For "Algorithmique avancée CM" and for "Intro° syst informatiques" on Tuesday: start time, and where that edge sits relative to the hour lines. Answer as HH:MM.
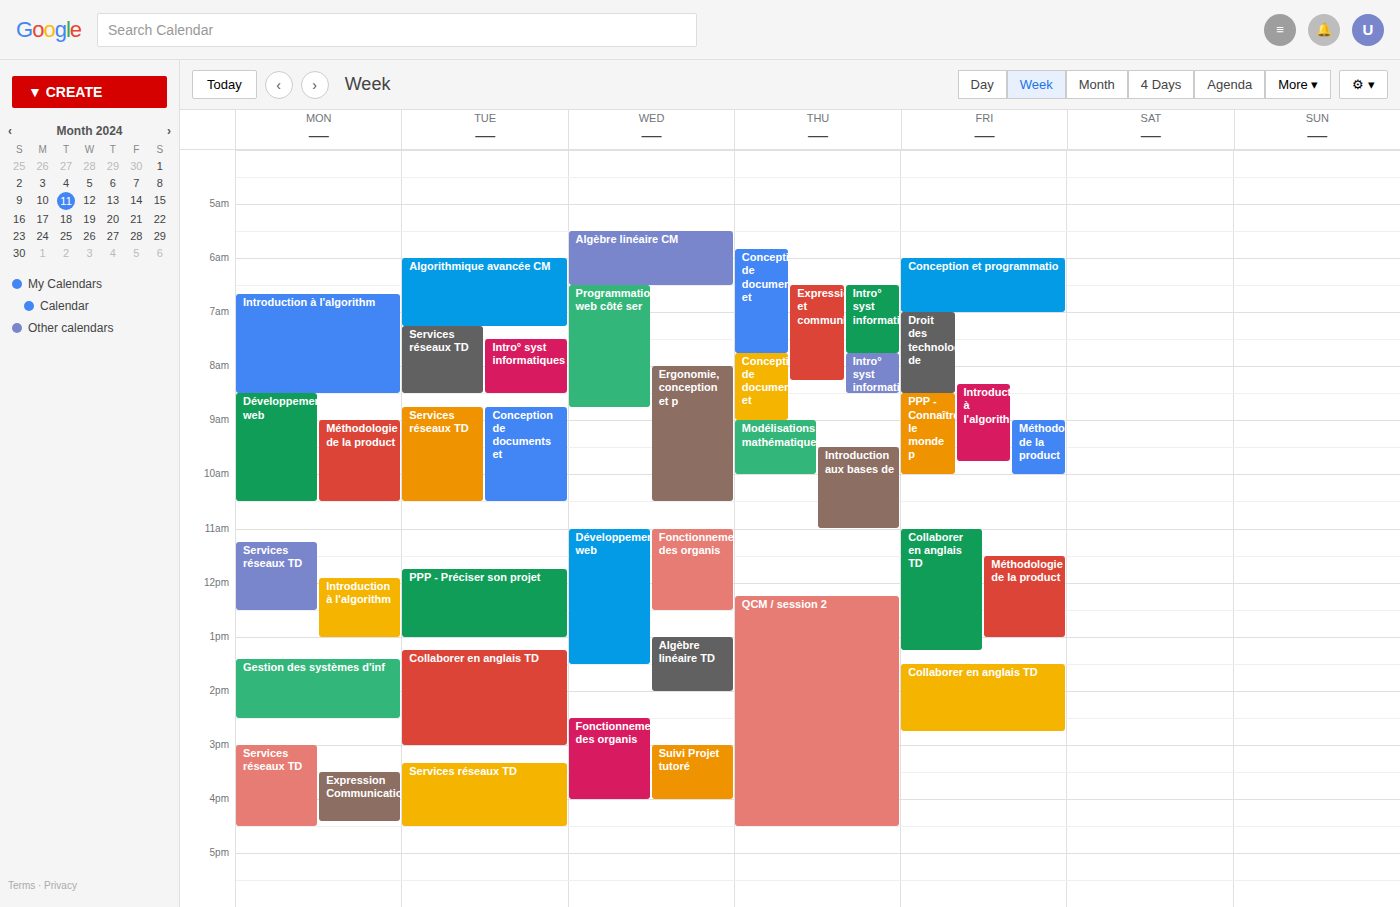
"Algorithmique avancée CM": 06:00, exactly on the 06:00 line. "Intro° syst informatiques": 07:30, halfway between the 07:00 and 08:00 lines.